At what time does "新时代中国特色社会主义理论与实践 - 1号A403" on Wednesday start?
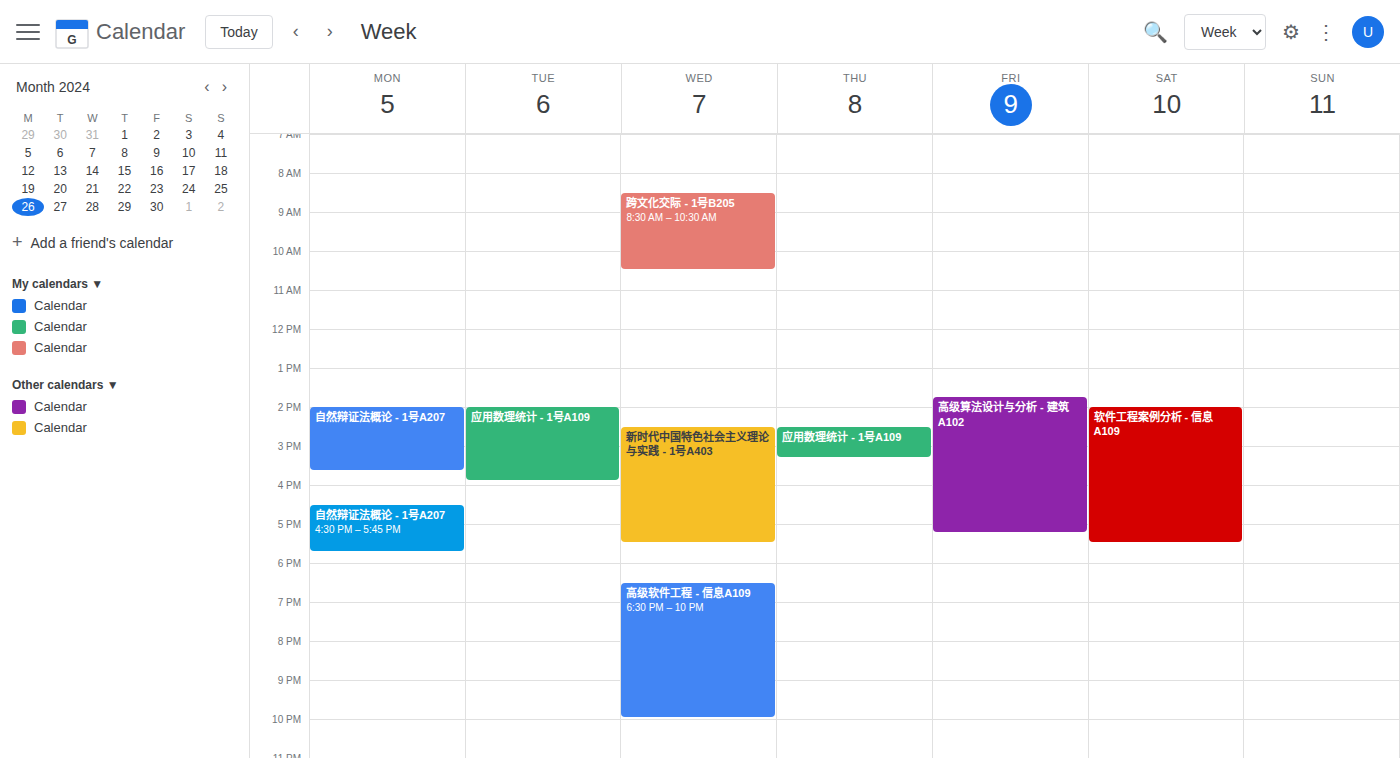
2:30 PM